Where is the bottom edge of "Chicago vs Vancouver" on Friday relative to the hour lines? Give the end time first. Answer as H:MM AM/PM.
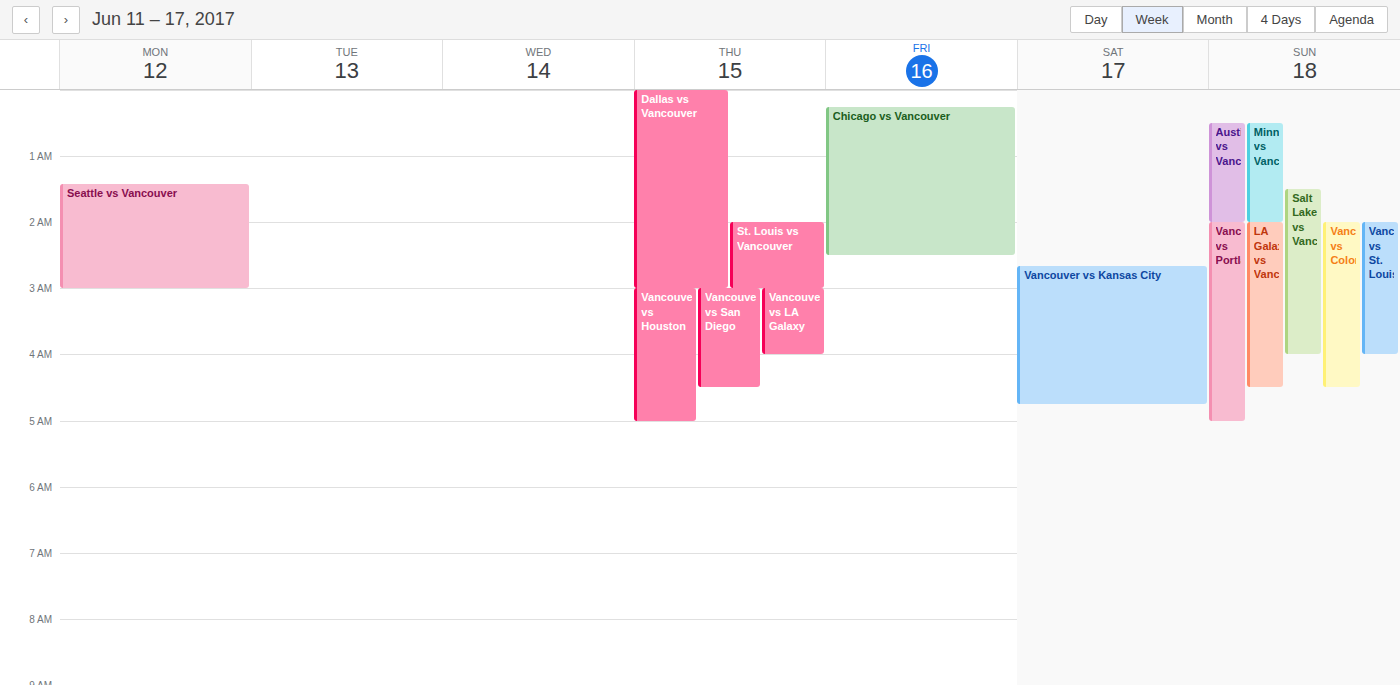
2:30 AM -- halfway between the 2 AM and 3 AM lines.